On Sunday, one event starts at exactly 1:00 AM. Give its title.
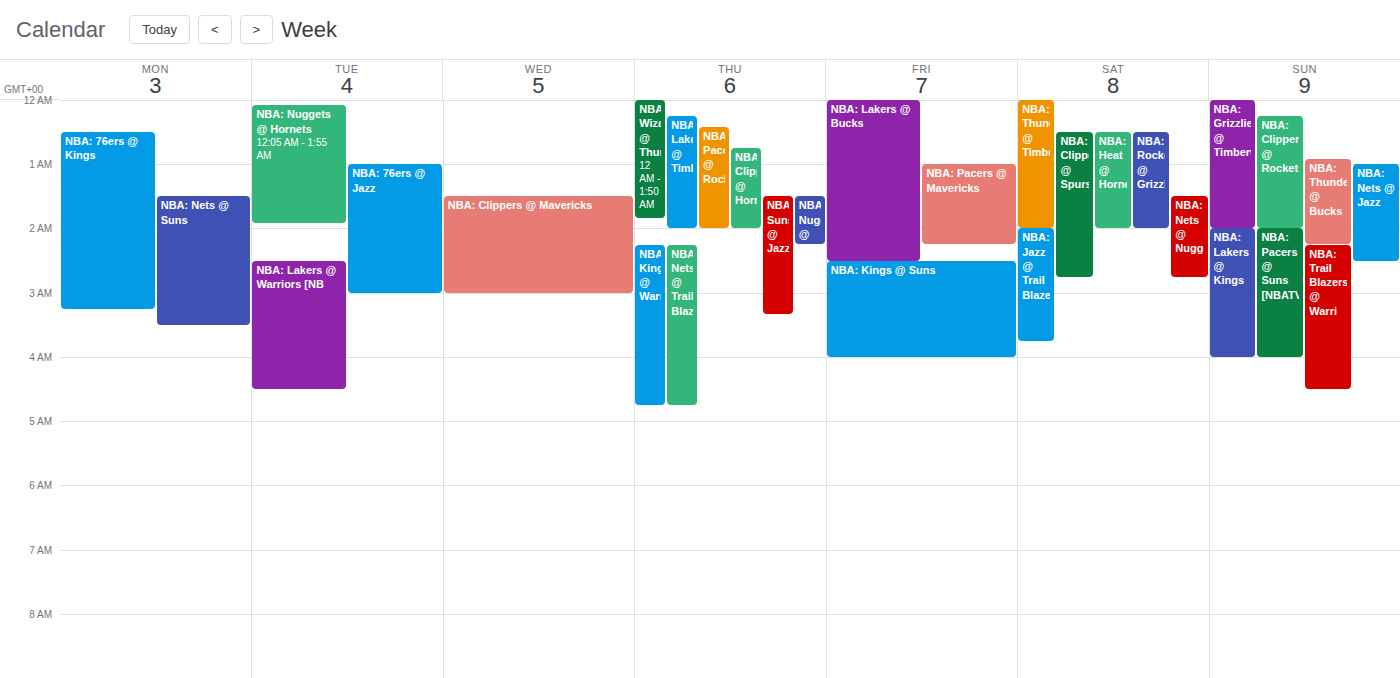
"NBA: Nets @ Jazz"